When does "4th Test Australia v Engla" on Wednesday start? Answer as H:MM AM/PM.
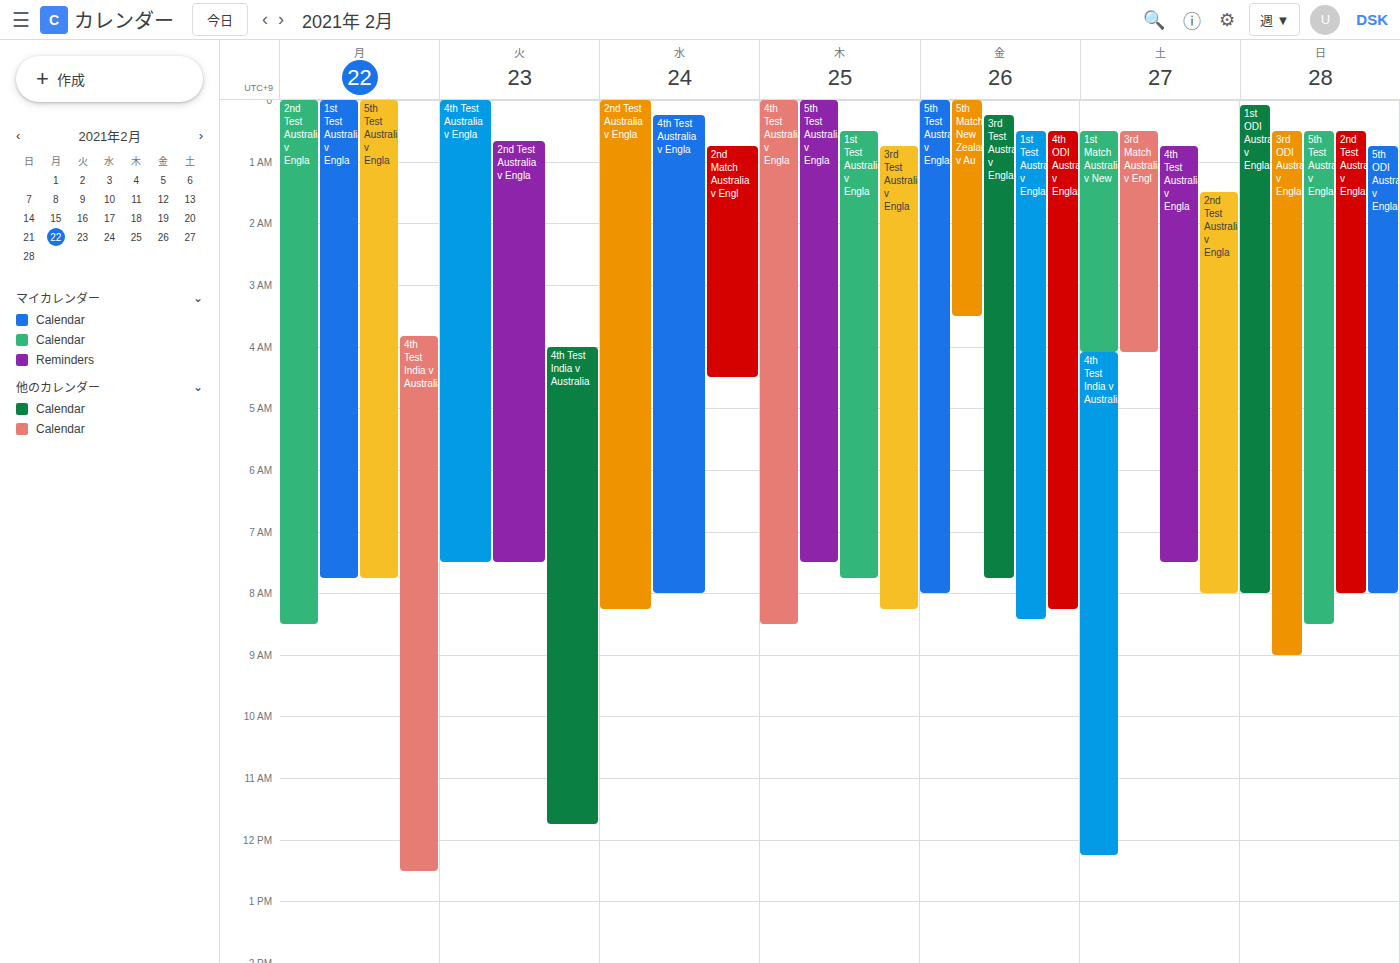
12:15 AM